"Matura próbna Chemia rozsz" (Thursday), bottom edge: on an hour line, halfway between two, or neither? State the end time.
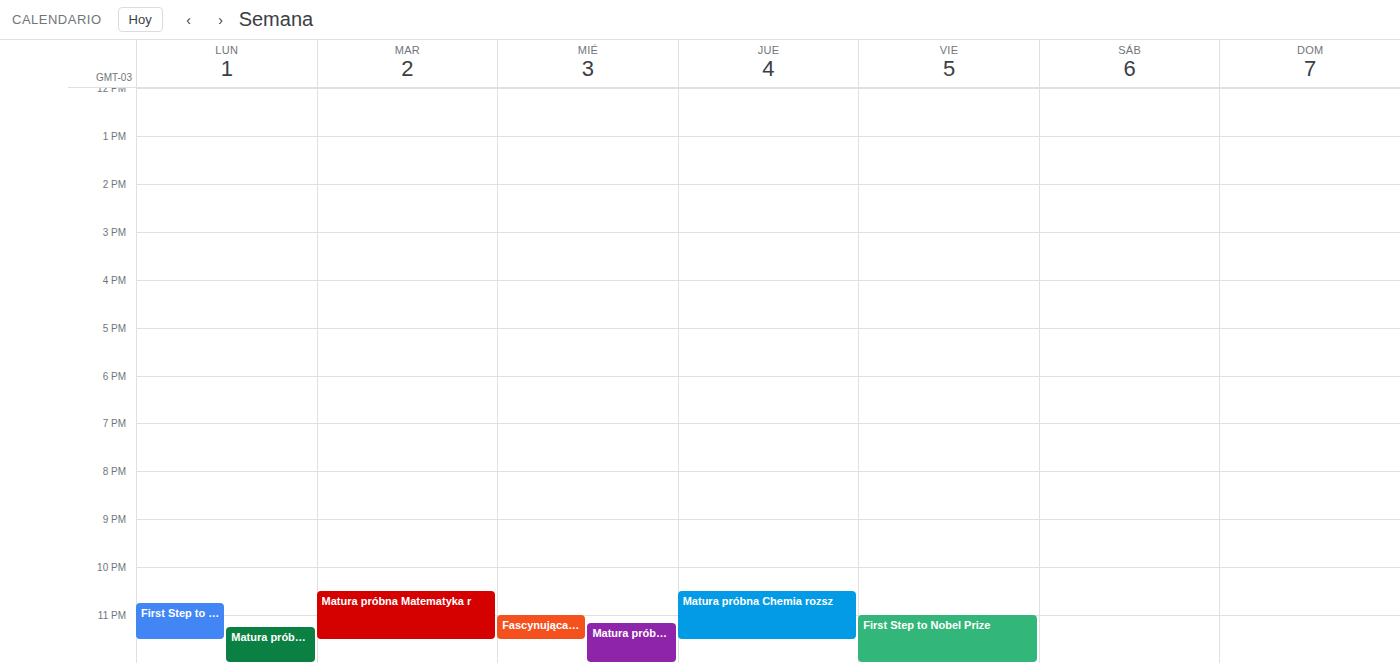
11:30 PM -- halfway between the 11 PM and 12 AM lines.